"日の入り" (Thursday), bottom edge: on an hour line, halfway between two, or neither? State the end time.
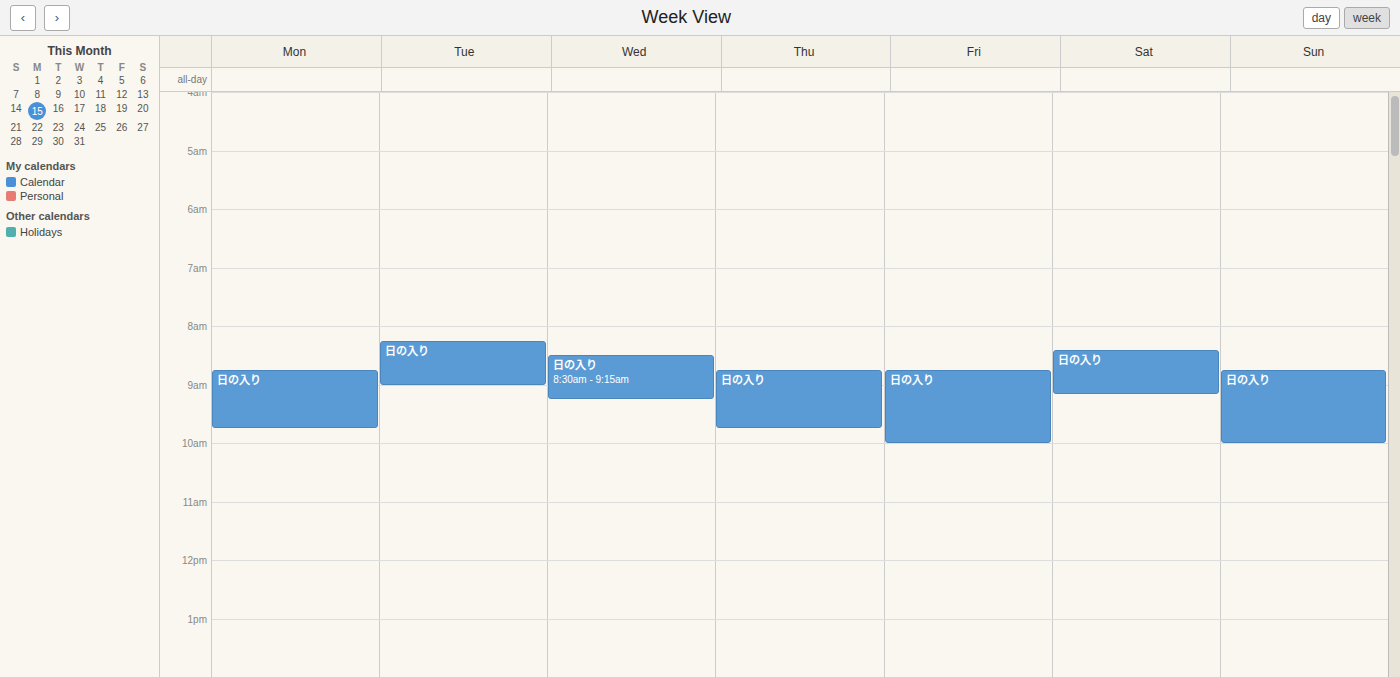
9:45 AM -- neither: three quarters of the way from the 9 AM line to the 10 AM line.